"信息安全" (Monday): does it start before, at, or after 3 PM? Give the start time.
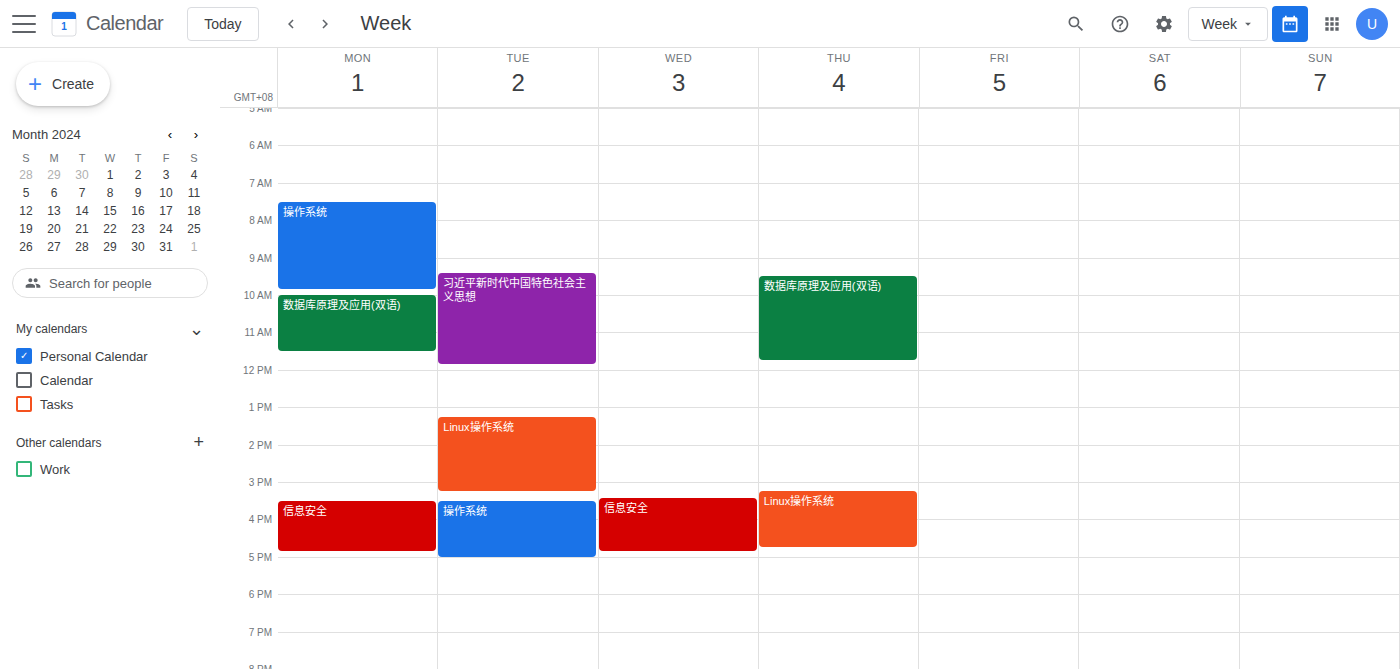
3:30 PM -- after 3 PM, 30 minutes below the 3 PM line.